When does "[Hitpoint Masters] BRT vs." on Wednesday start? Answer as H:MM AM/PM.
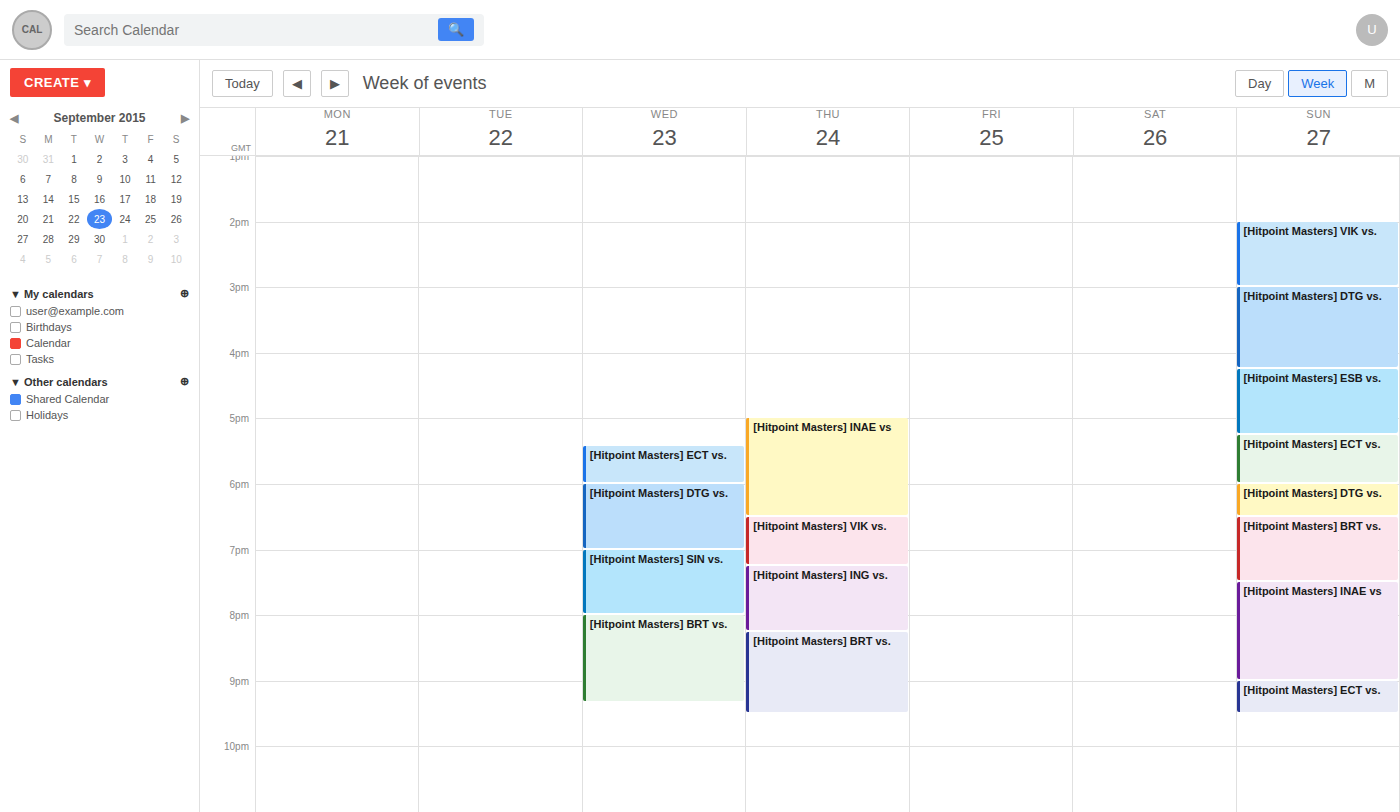
8:00 PM